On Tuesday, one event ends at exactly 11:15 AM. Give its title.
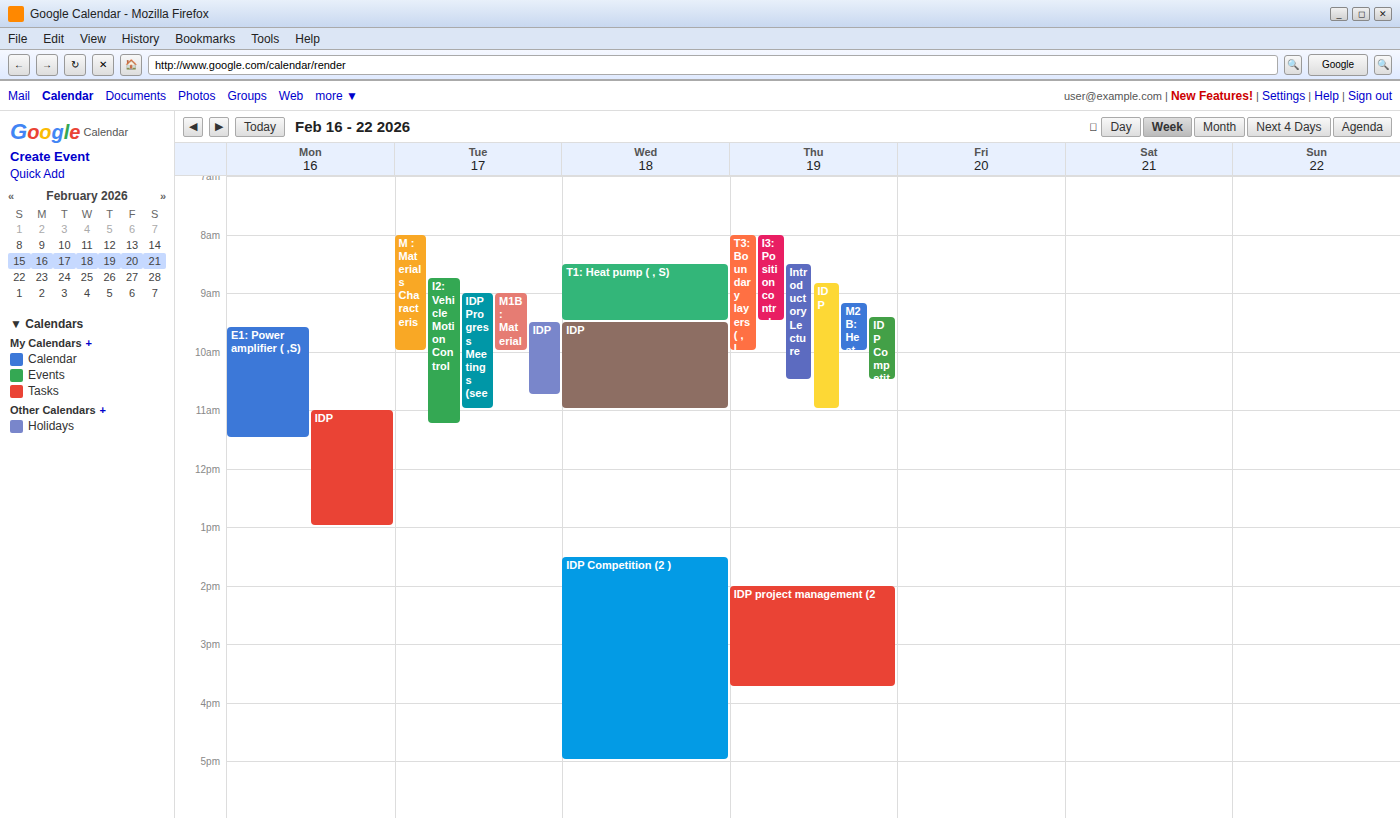
"I2: Vehicle Motion Control"